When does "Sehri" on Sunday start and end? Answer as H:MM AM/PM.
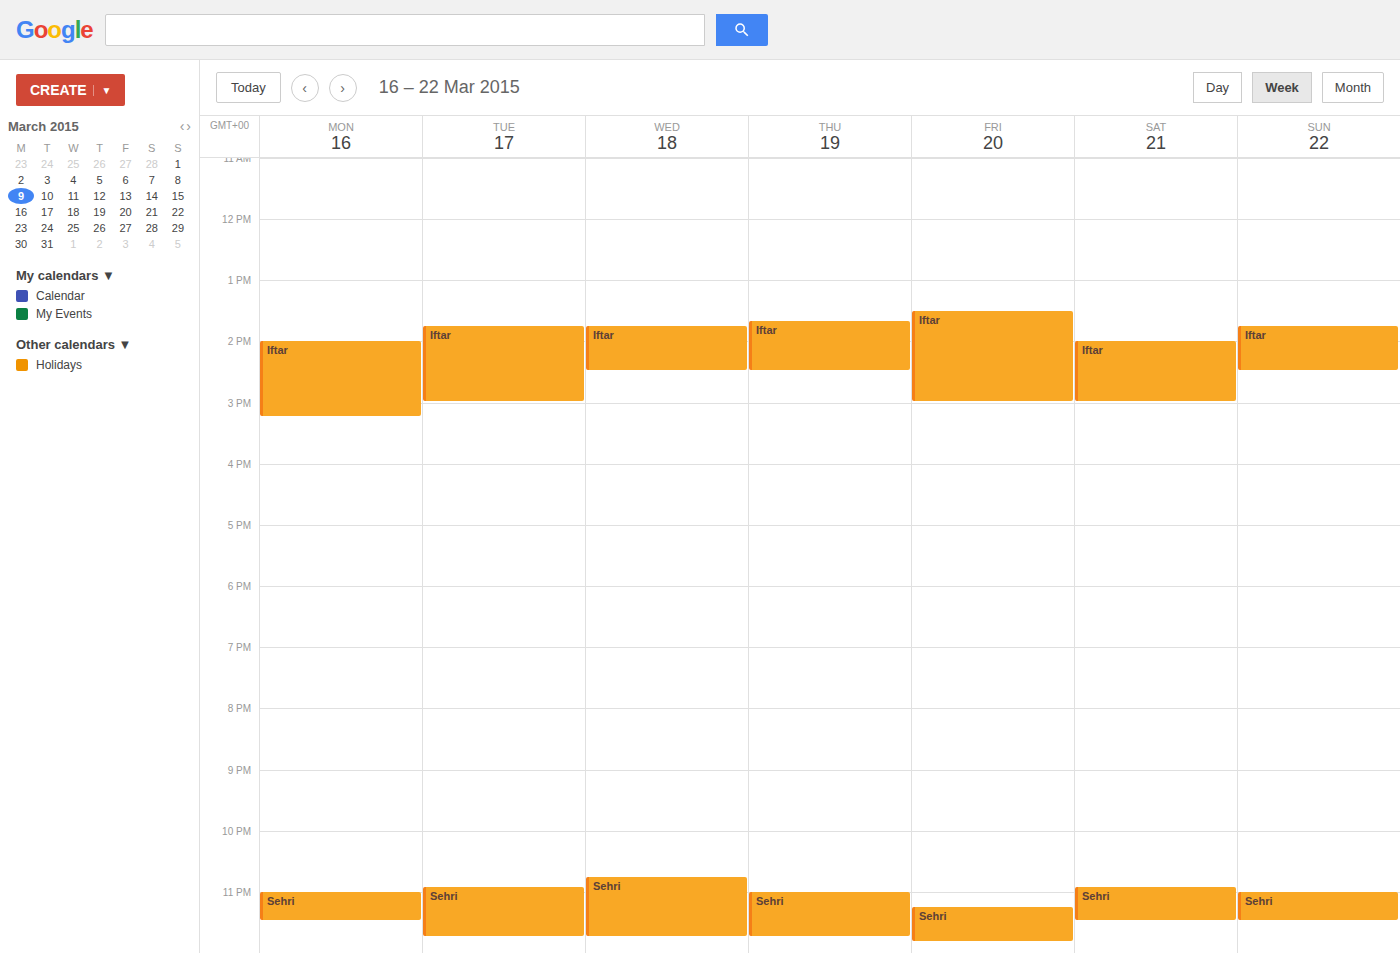
11:00 PM to 11:30 PM